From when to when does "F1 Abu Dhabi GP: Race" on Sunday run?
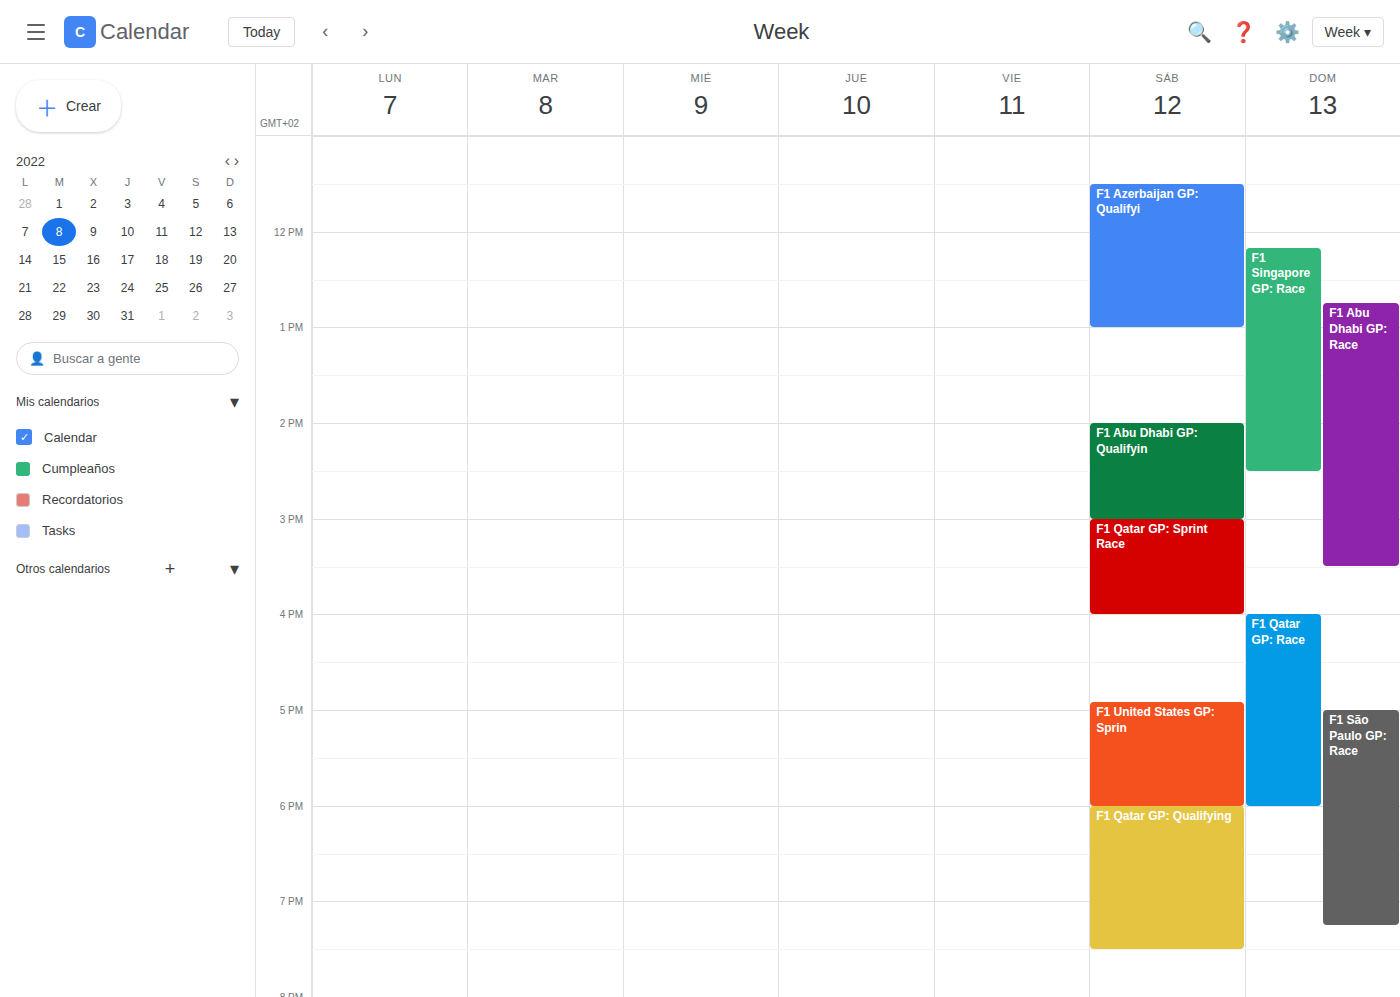
12:45 PM to 3:30 PM